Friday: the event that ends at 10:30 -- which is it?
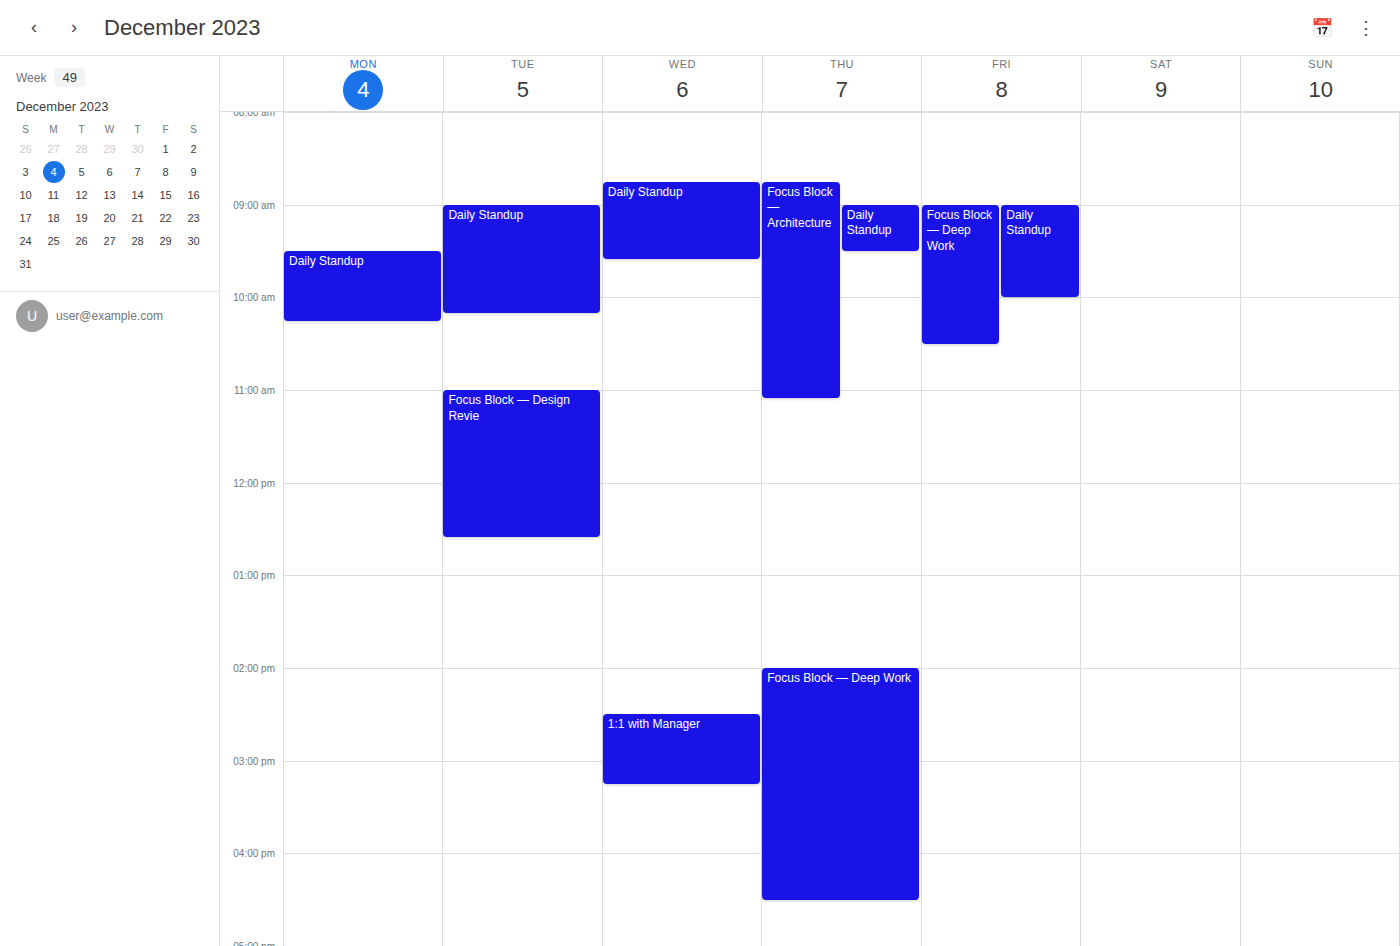
"Focus Block — Deep Work"